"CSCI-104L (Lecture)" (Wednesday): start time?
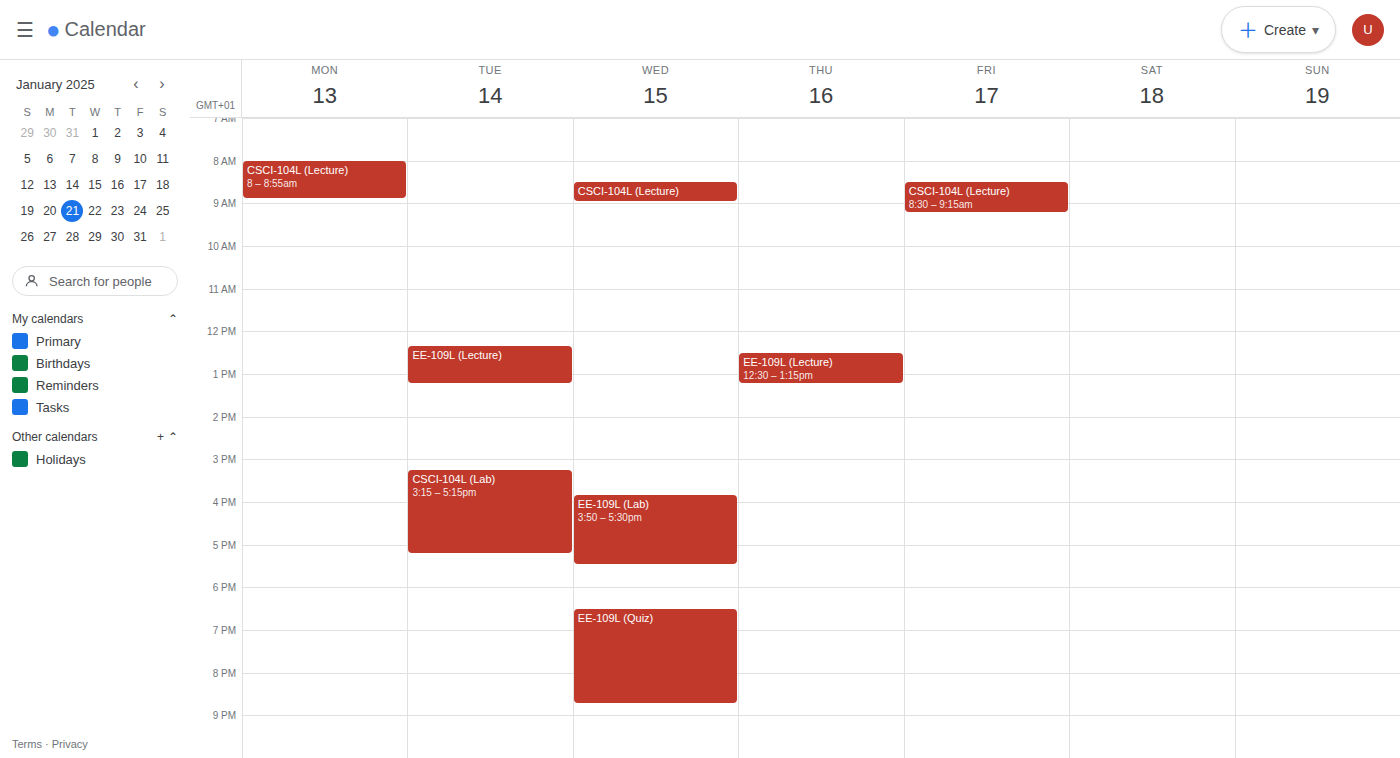
8:30 AM